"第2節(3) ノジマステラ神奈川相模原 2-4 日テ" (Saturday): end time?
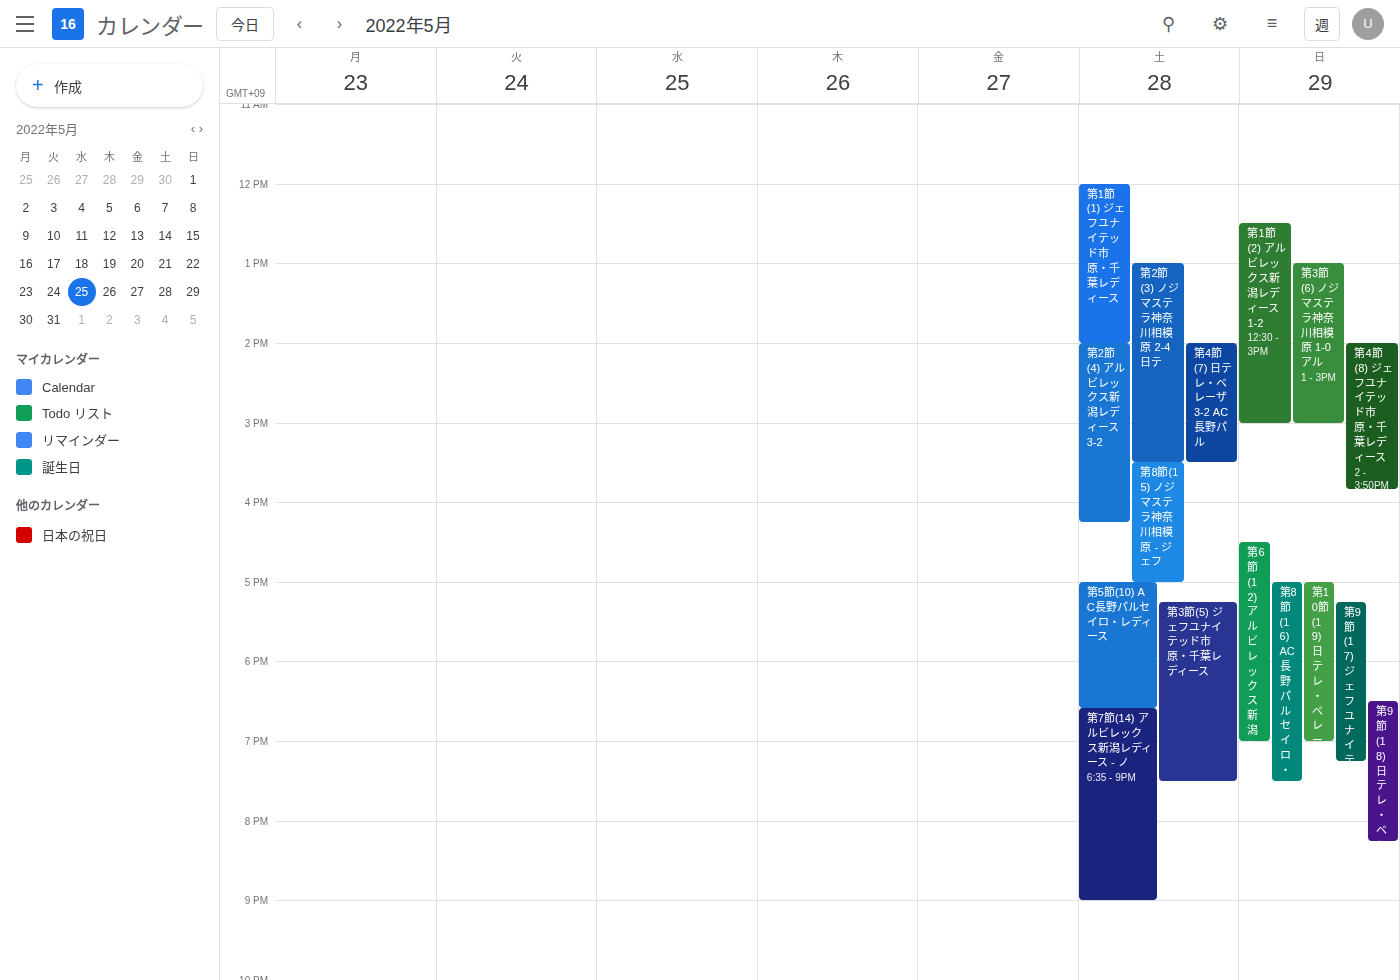
3:30 PM